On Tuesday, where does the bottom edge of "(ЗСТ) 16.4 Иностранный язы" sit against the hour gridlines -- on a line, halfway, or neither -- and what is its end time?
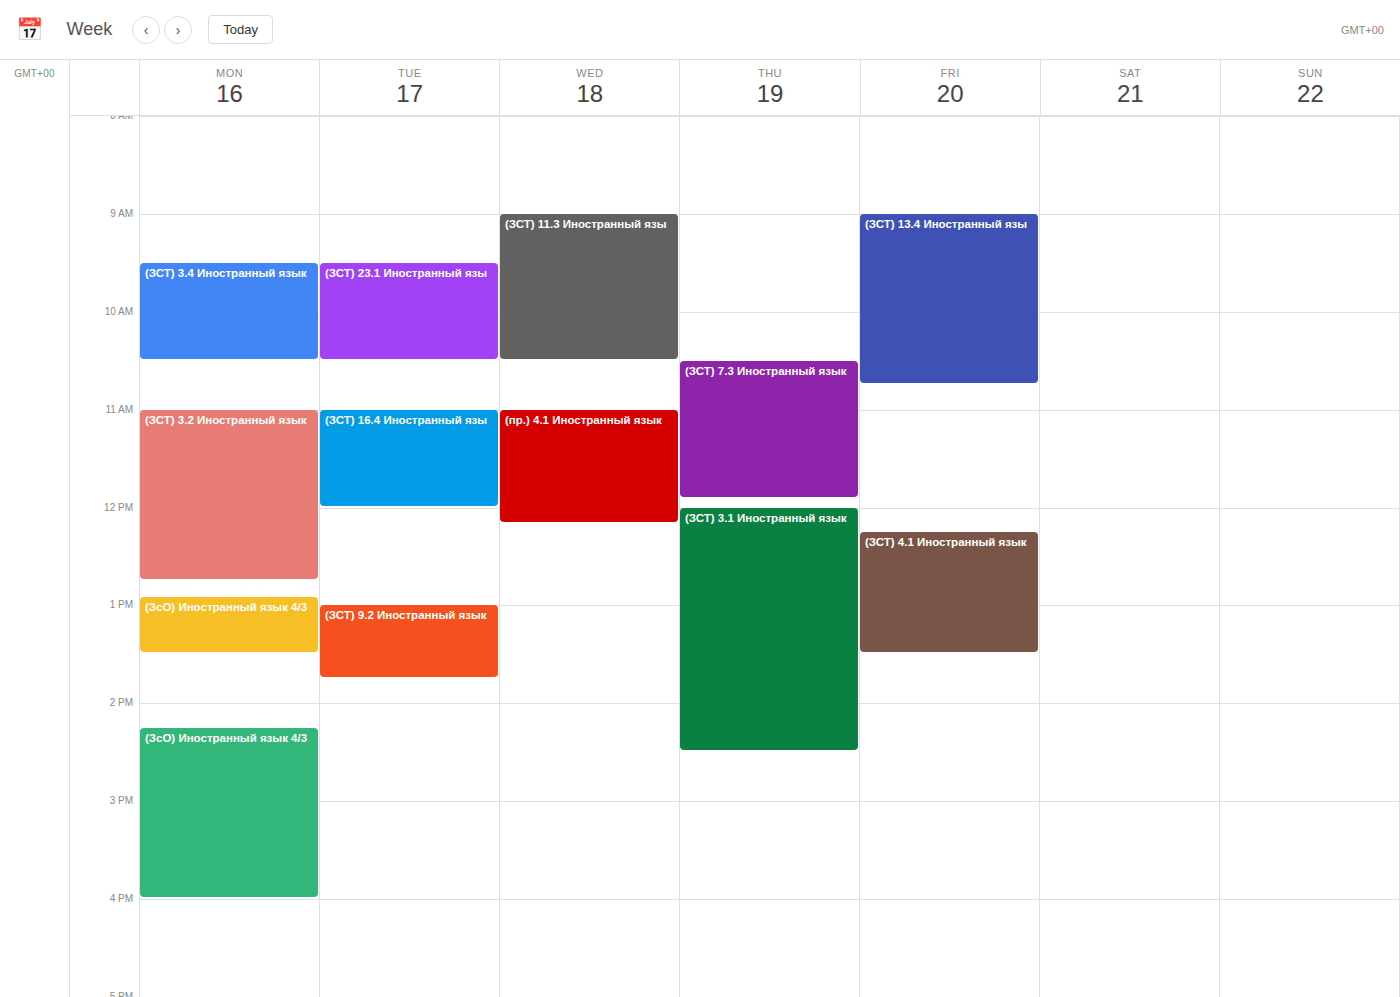
12:00 PM -- exactly on the 12 PM line.